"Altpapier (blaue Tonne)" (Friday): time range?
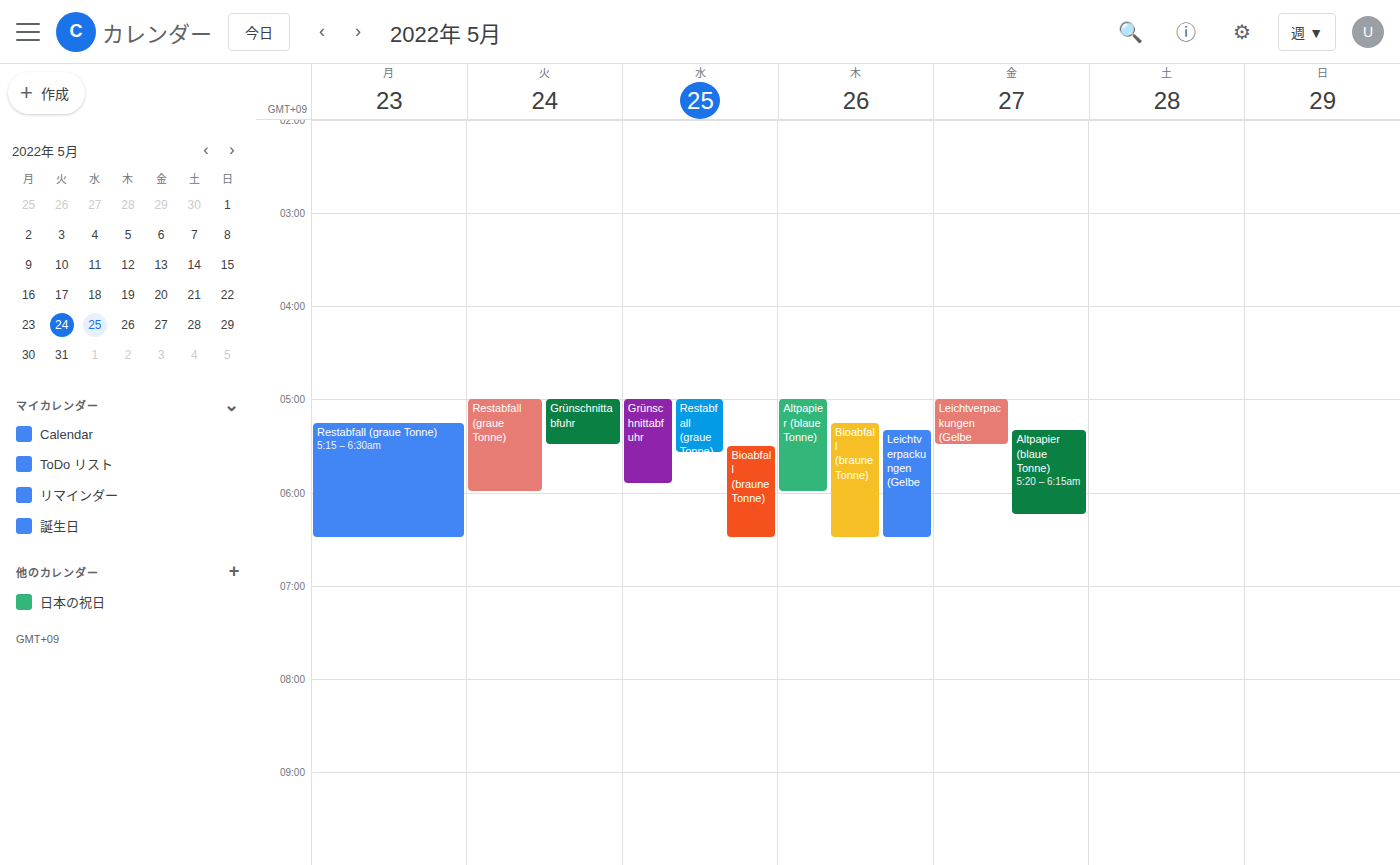
5:20 AM to 6:15 AM